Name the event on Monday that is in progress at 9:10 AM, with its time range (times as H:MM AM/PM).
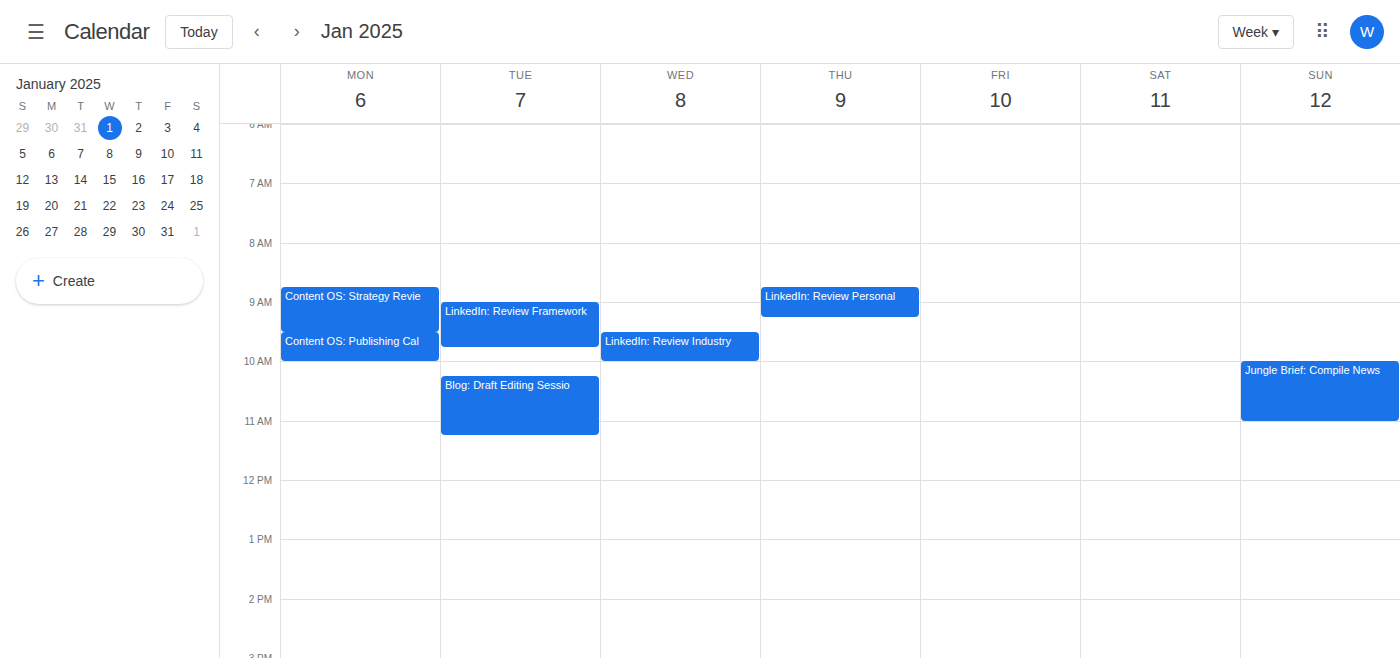
"Content OS: Strategy Revie", 8:45 AM to 9:30 AM